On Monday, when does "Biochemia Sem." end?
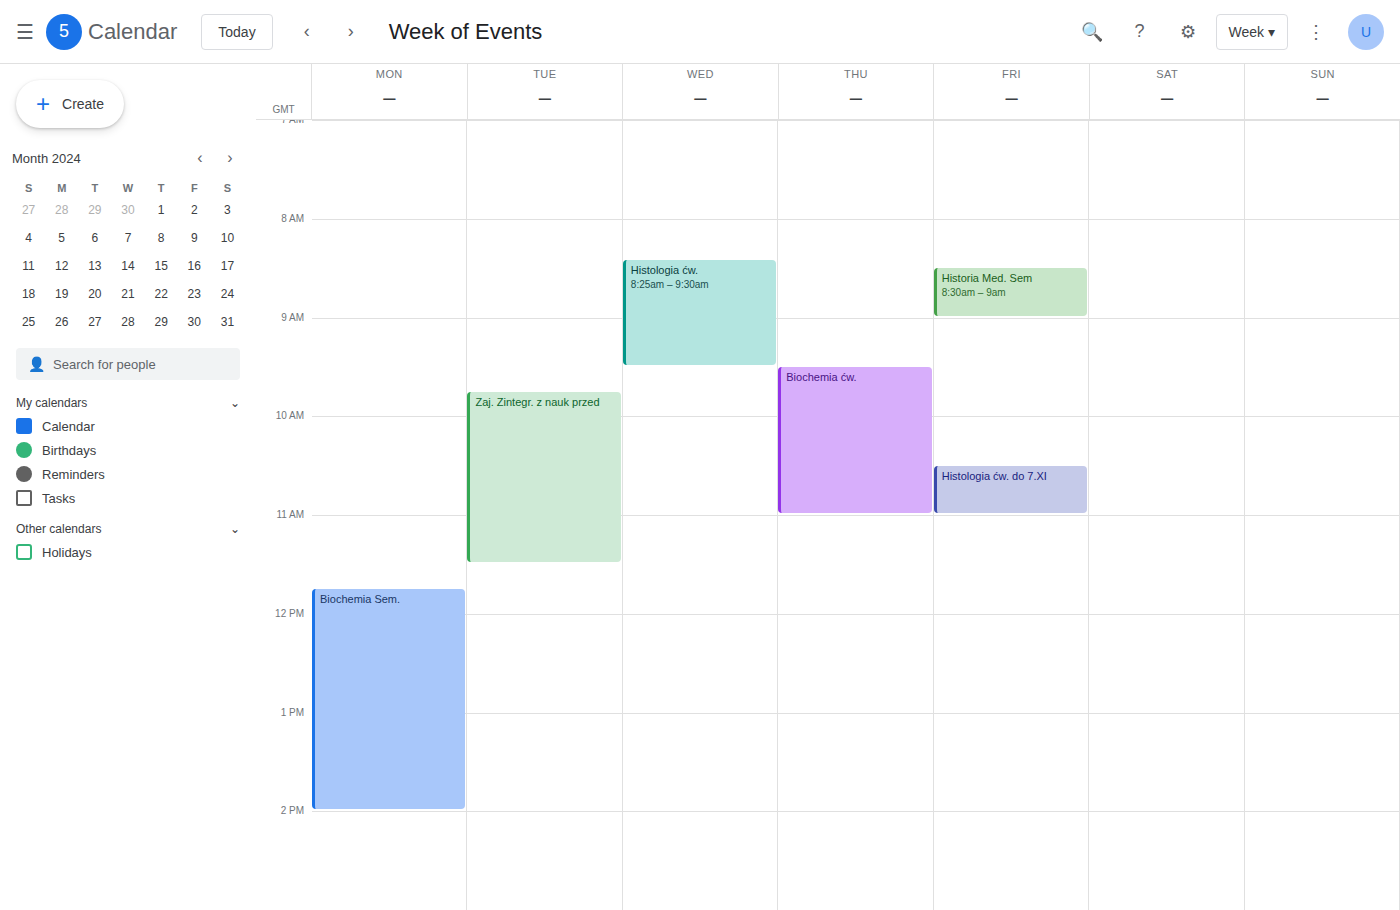
14:00